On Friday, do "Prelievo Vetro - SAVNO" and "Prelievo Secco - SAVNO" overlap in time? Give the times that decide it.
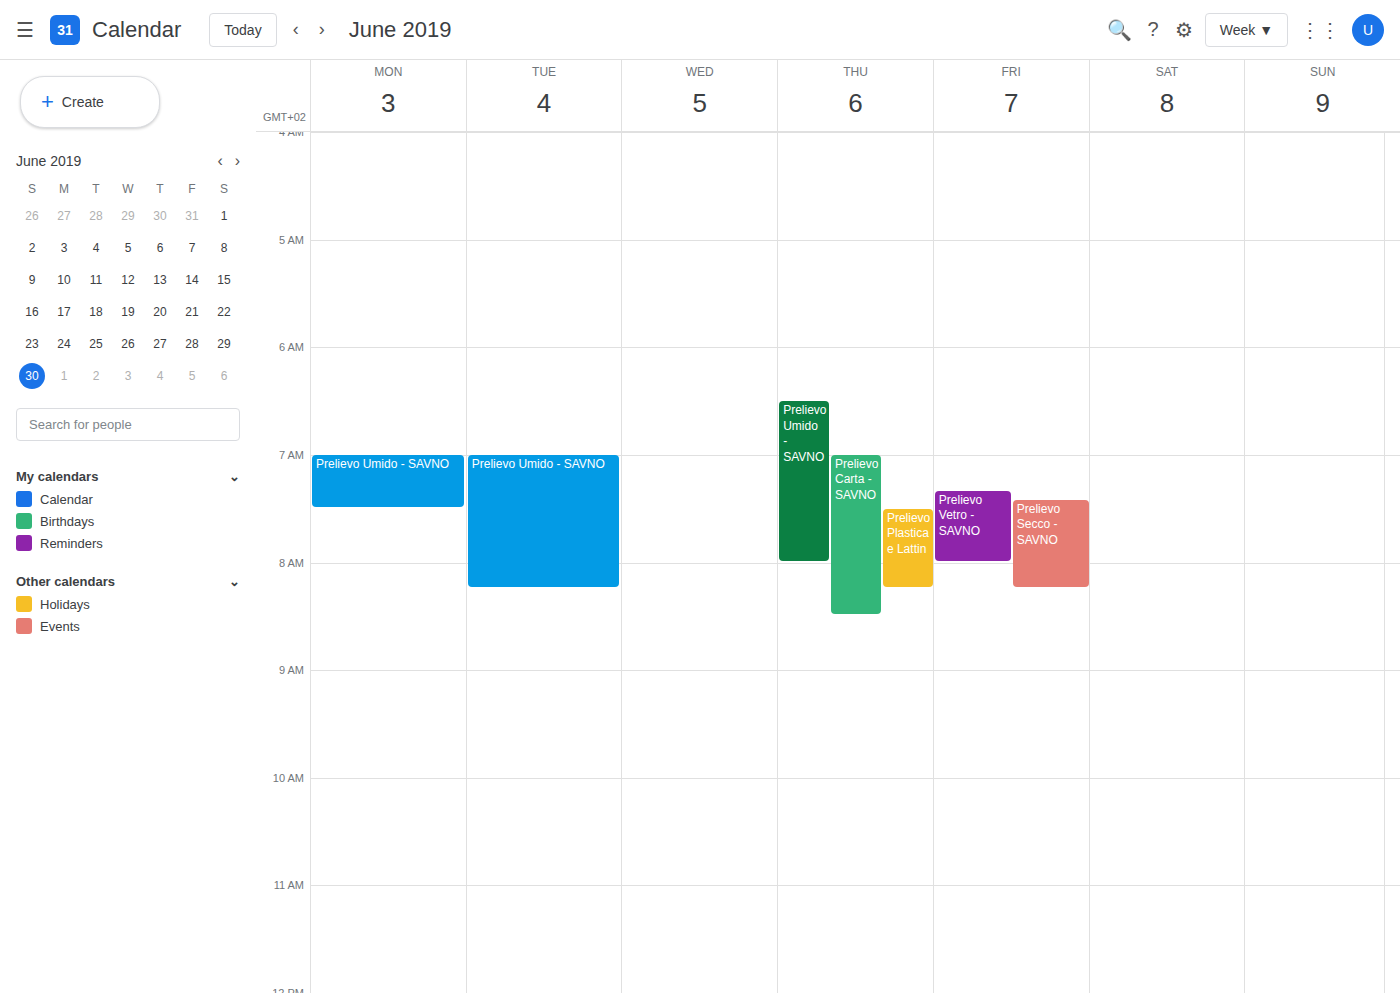
"Prelievo Secco - SAVNO" starts at 07:25, before "Prelievo Vetro - SAVNO" ends at 08:00 -- they overlap.